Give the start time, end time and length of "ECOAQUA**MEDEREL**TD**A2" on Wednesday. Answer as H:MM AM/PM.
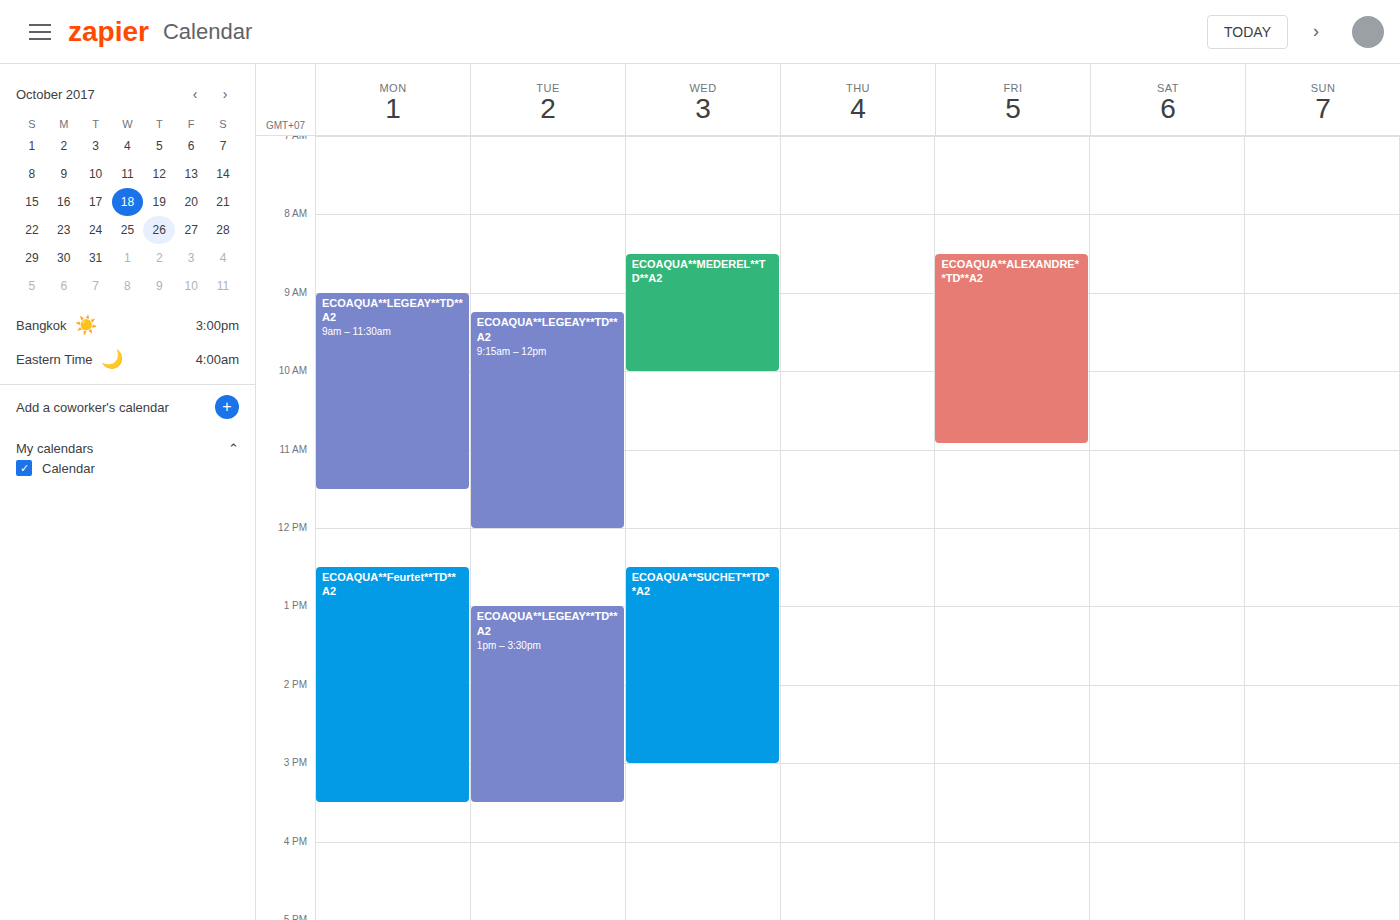
8:30 AM to 10:00 AM, 1 hour 30 minutes